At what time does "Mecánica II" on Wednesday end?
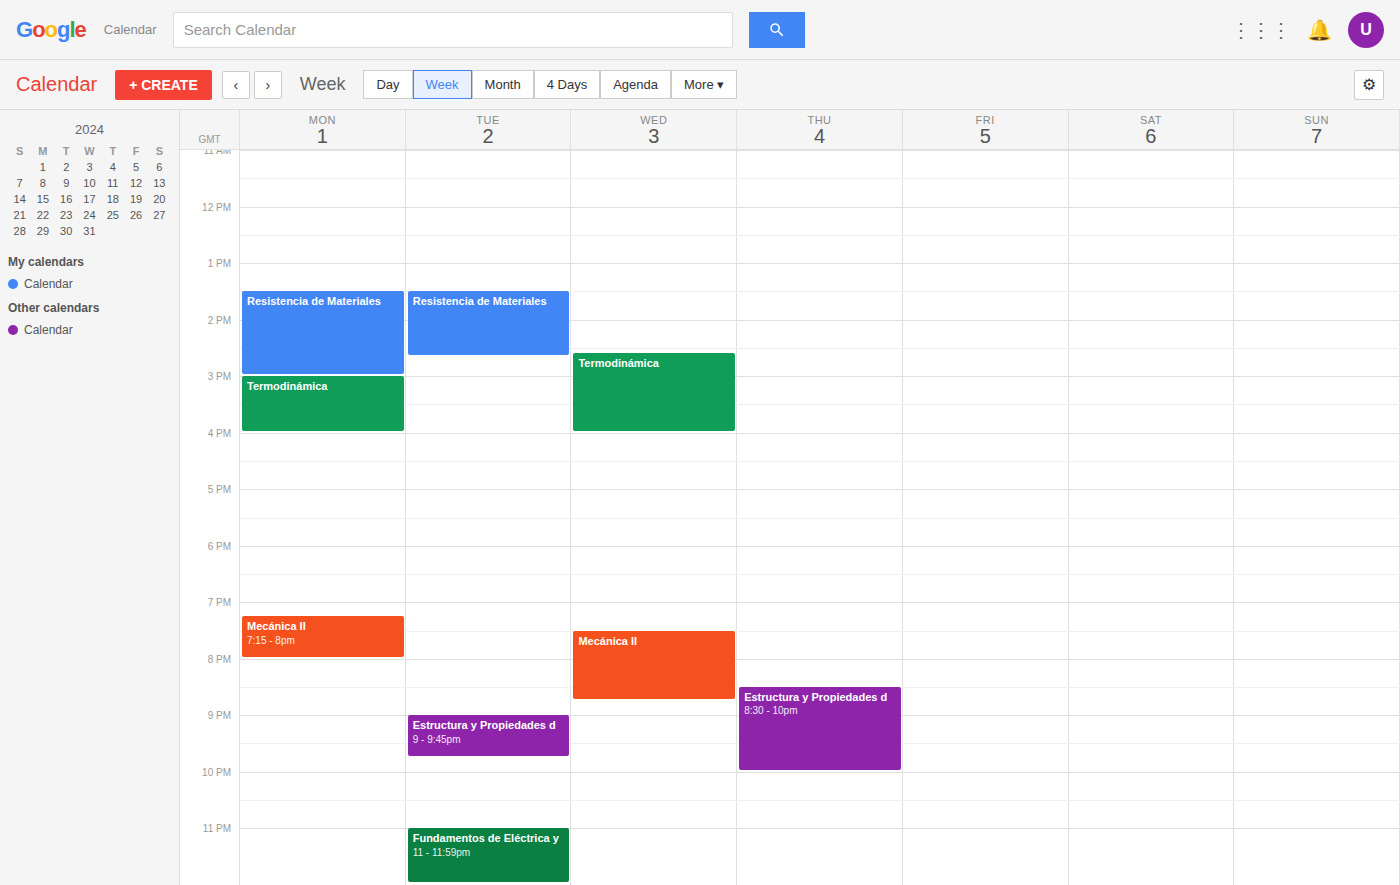
20:45